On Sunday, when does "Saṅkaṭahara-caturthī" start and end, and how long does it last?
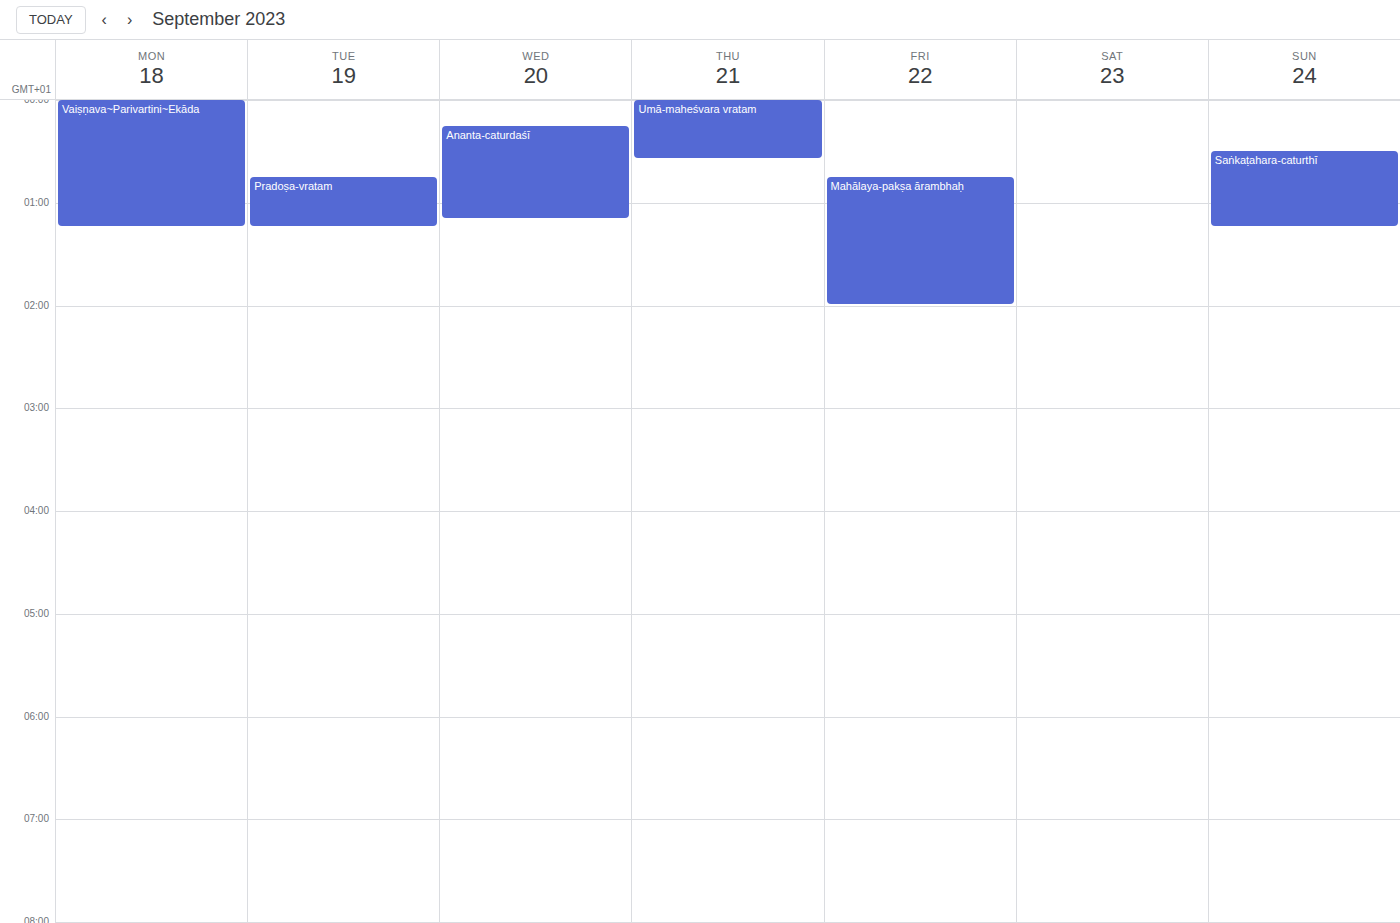
12:30 AM to 1:15 AM, 45 minutes